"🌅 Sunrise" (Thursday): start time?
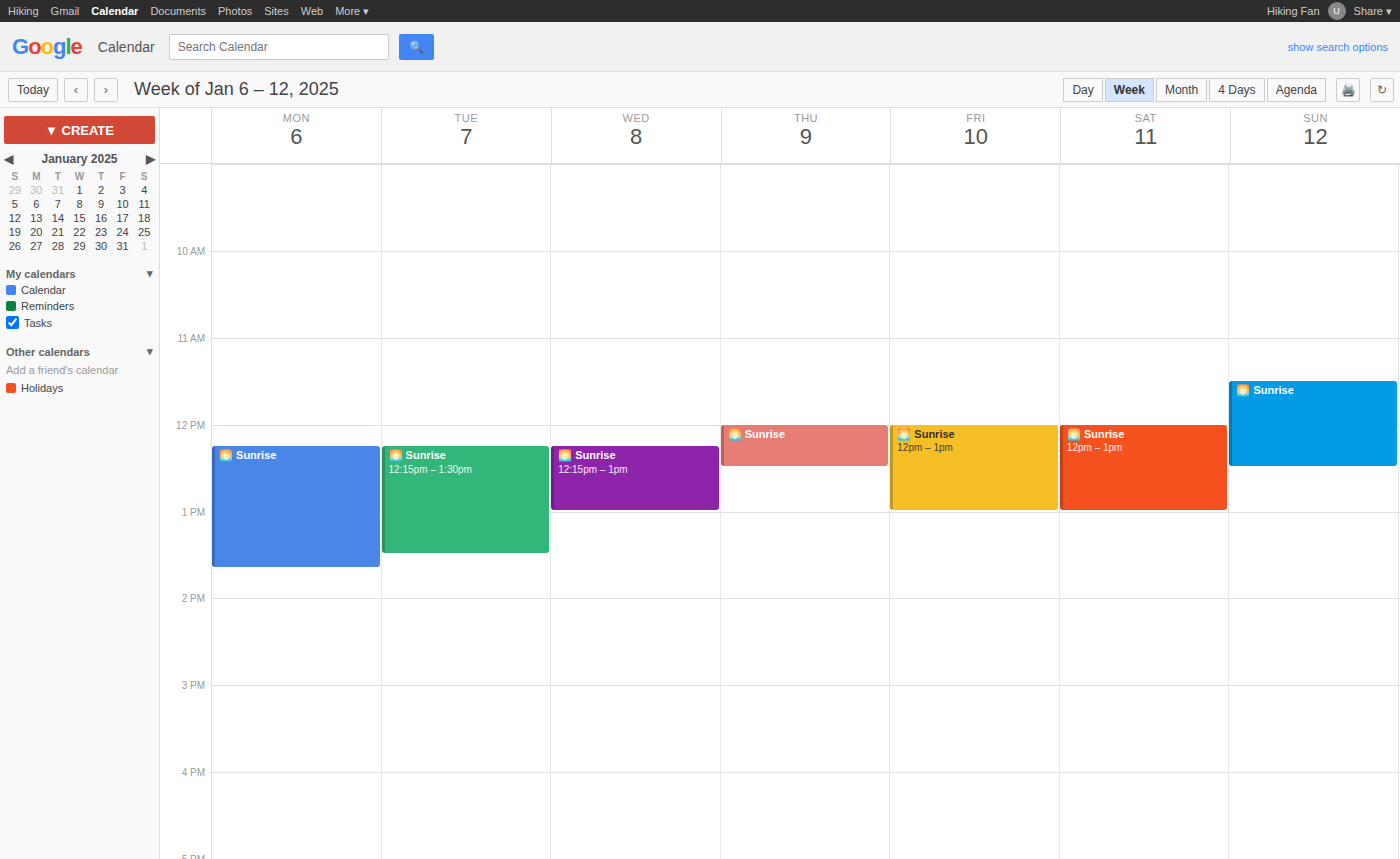
12:00 PM